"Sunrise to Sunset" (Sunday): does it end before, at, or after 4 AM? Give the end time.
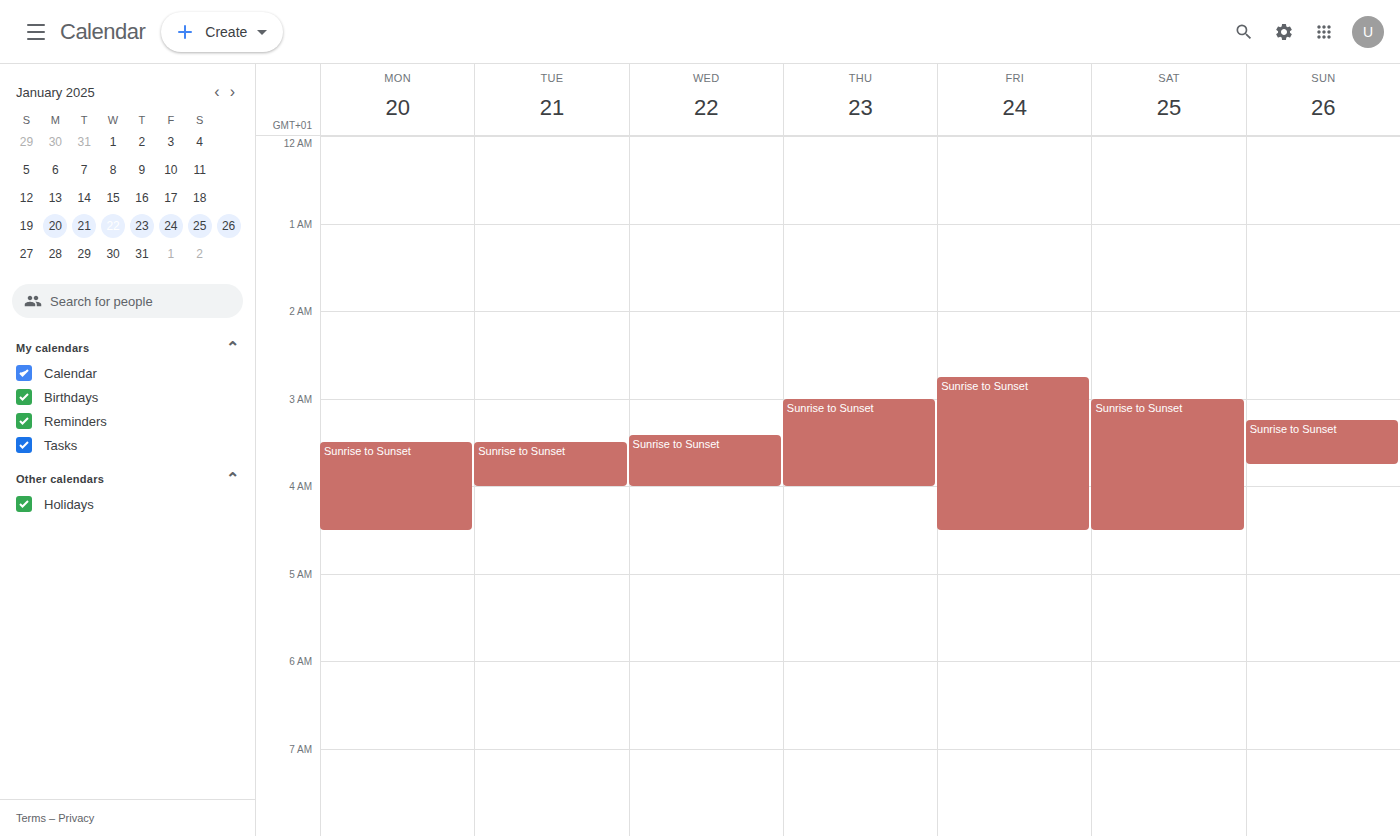
3:45 AM -- before 4 AM, 15 minutes above the 4 AM line.